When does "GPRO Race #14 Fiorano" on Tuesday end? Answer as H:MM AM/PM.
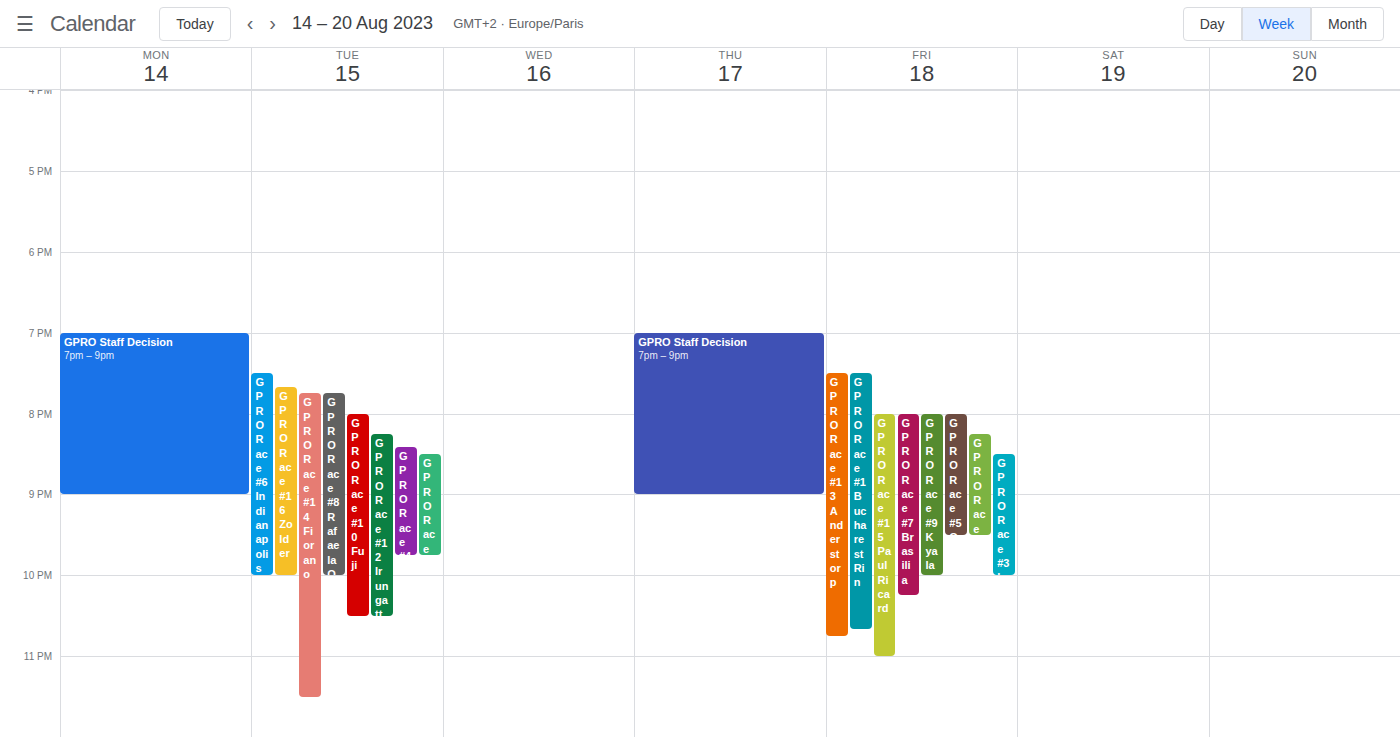
11:30 PM